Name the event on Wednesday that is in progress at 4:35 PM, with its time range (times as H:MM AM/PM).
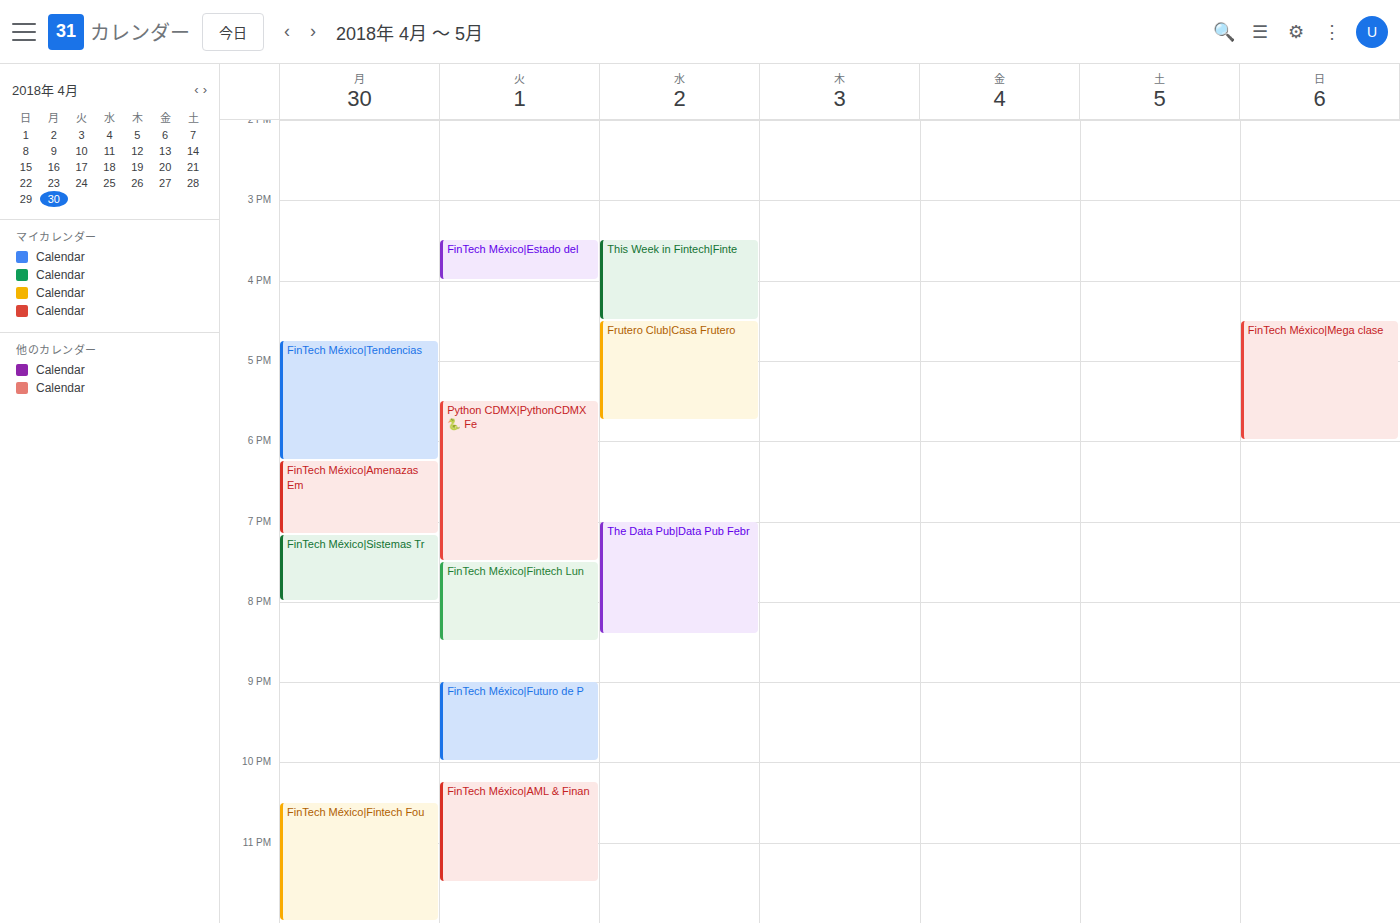
"Frutero Club|Casa Frutero", 4:30 PM to 5:45 PM